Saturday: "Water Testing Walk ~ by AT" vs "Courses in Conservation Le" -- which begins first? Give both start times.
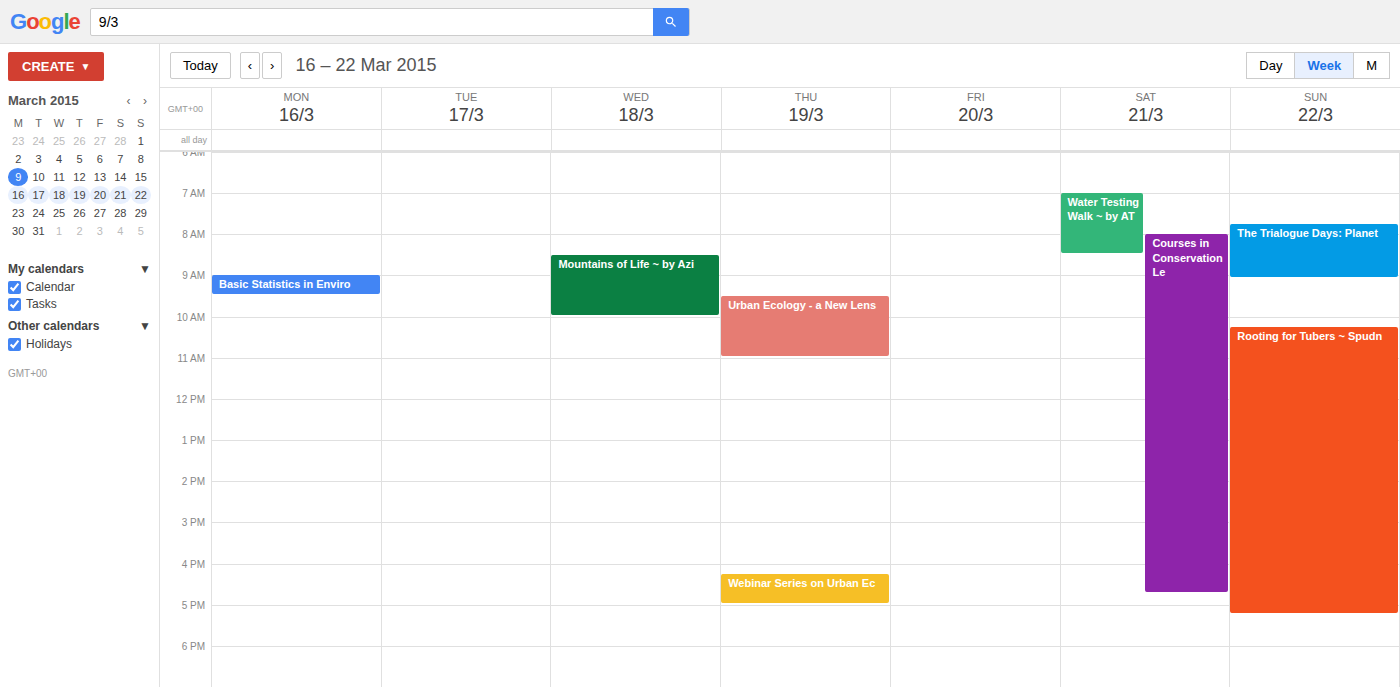
"Water Testing Walk ~ by AT" 7:00 AM; "Courses in Conservation Le" 8:00 AM.